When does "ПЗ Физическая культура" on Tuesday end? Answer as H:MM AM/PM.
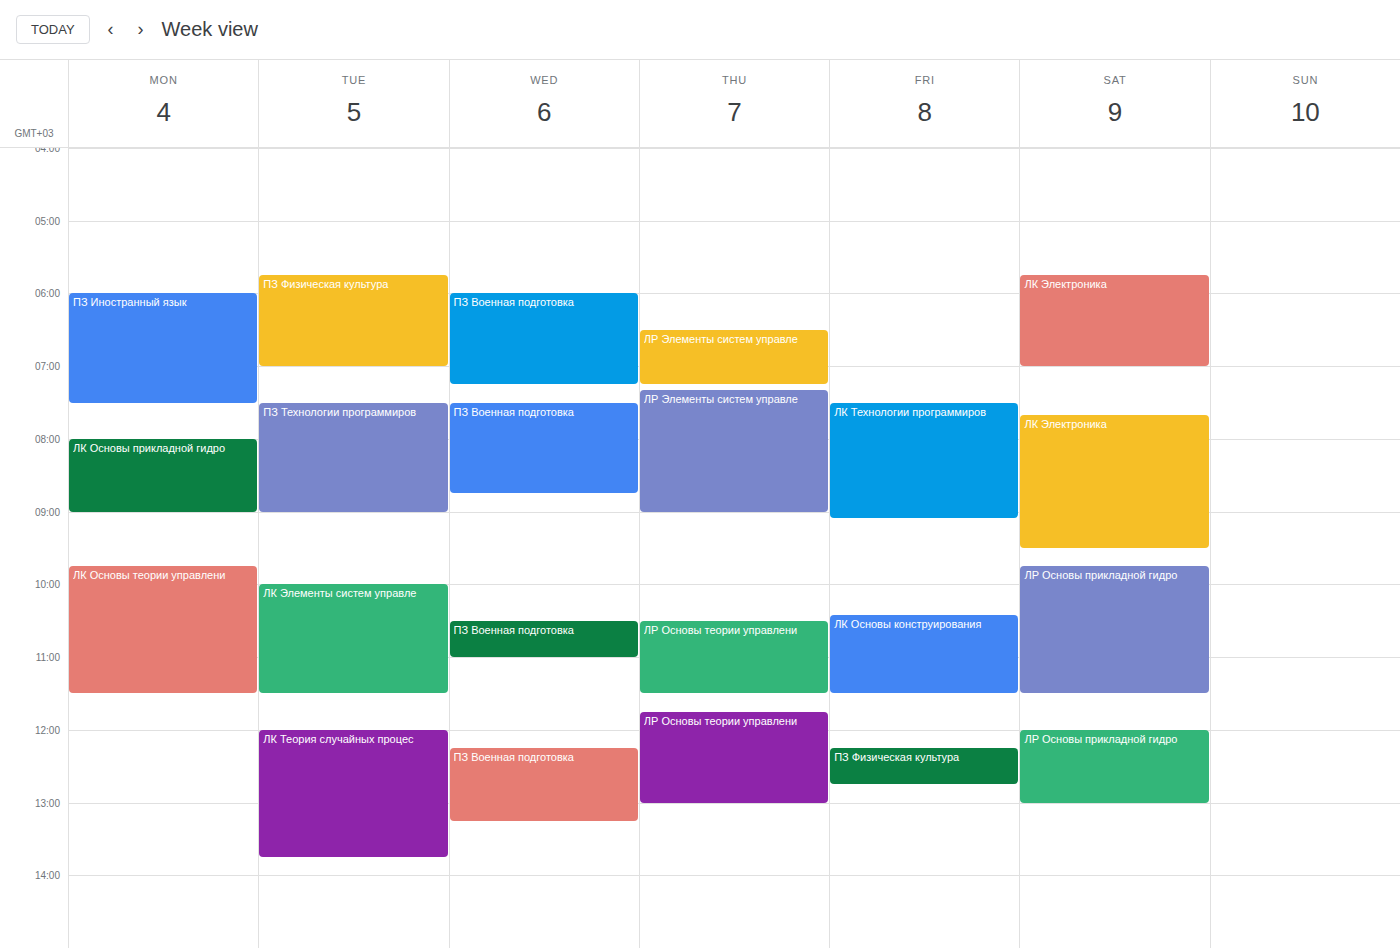
7:00 AM